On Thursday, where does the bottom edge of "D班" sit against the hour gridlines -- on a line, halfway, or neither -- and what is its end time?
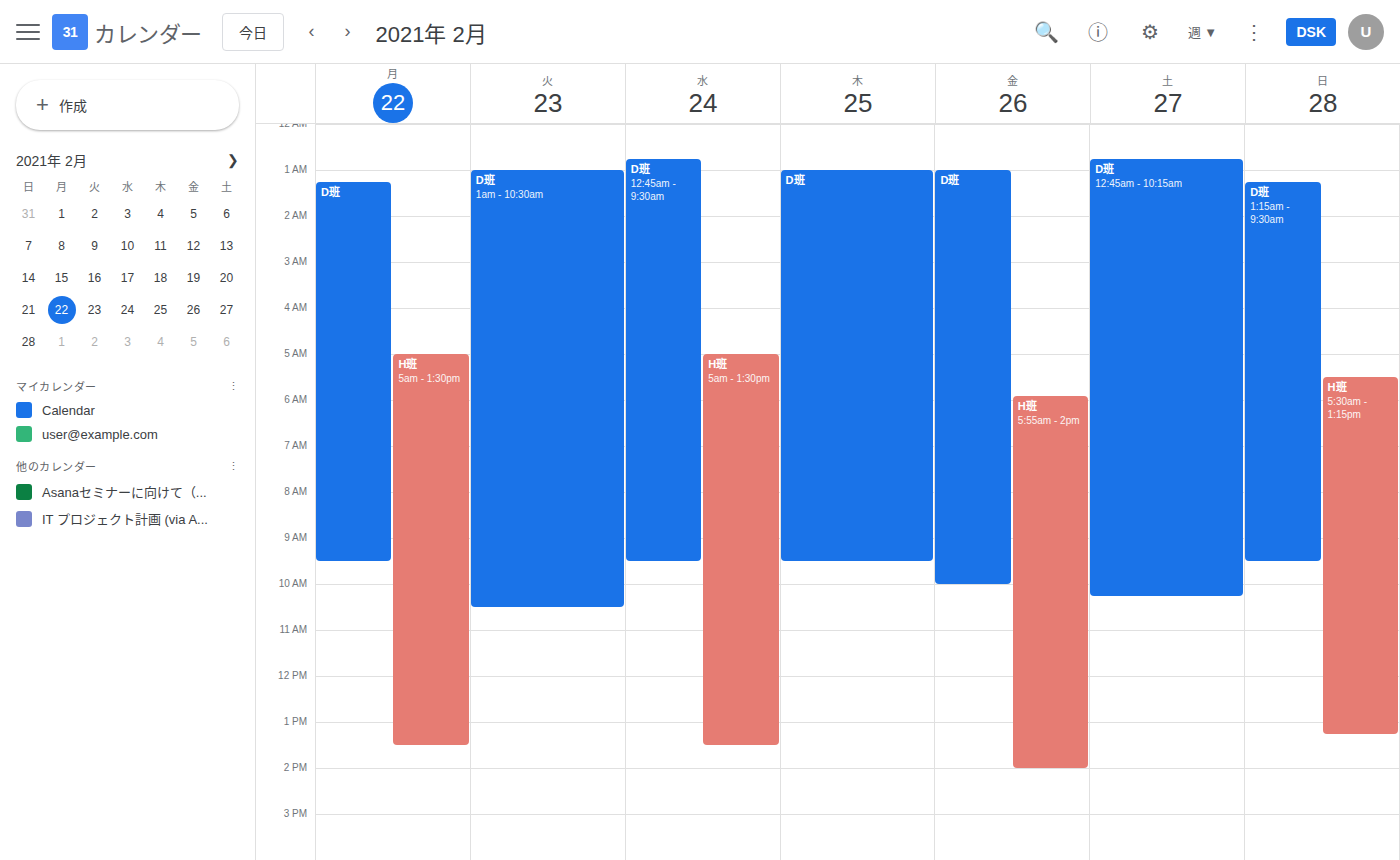
9:30 AM -- halfway between the 9 AM and 10 AM lines.